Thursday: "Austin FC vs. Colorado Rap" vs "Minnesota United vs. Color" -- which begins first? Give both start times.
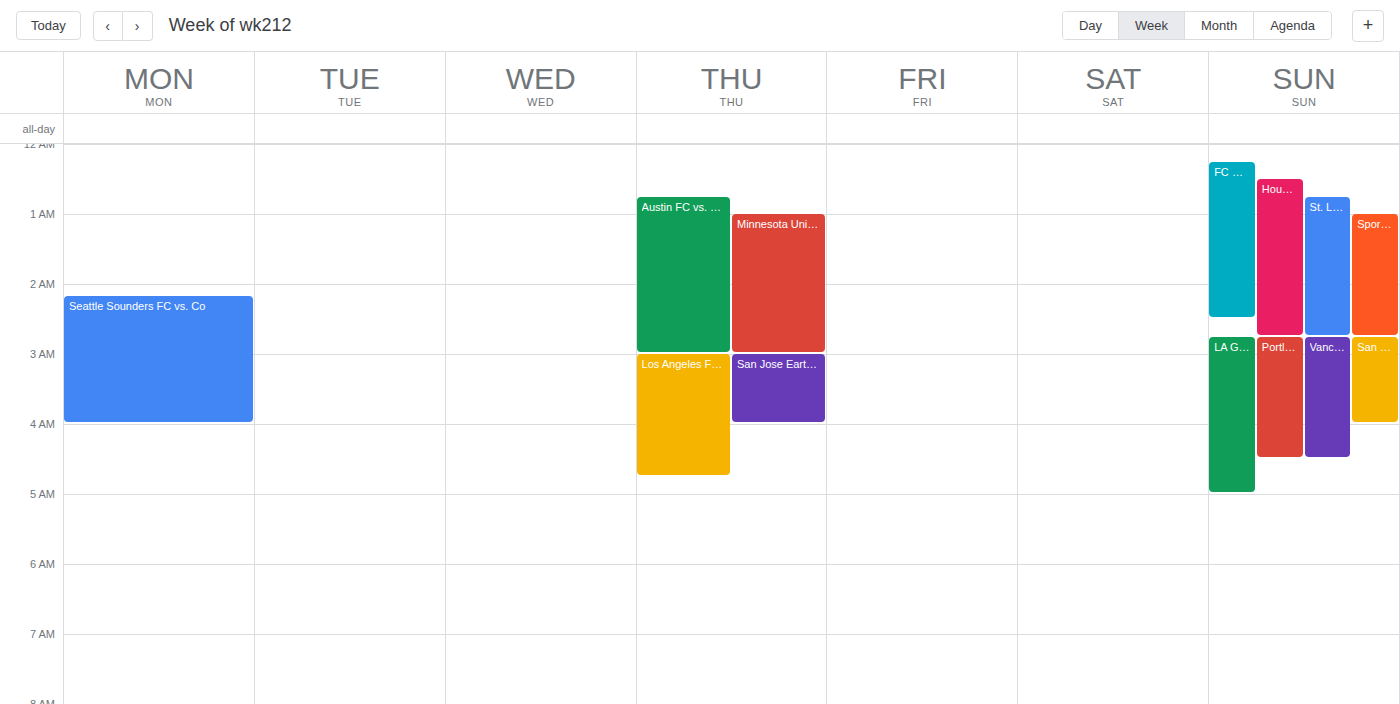
"Austin FC vs. Colorado Rap" 12:45 AM; "Minnesota United vs. Color" 1:00 AM.